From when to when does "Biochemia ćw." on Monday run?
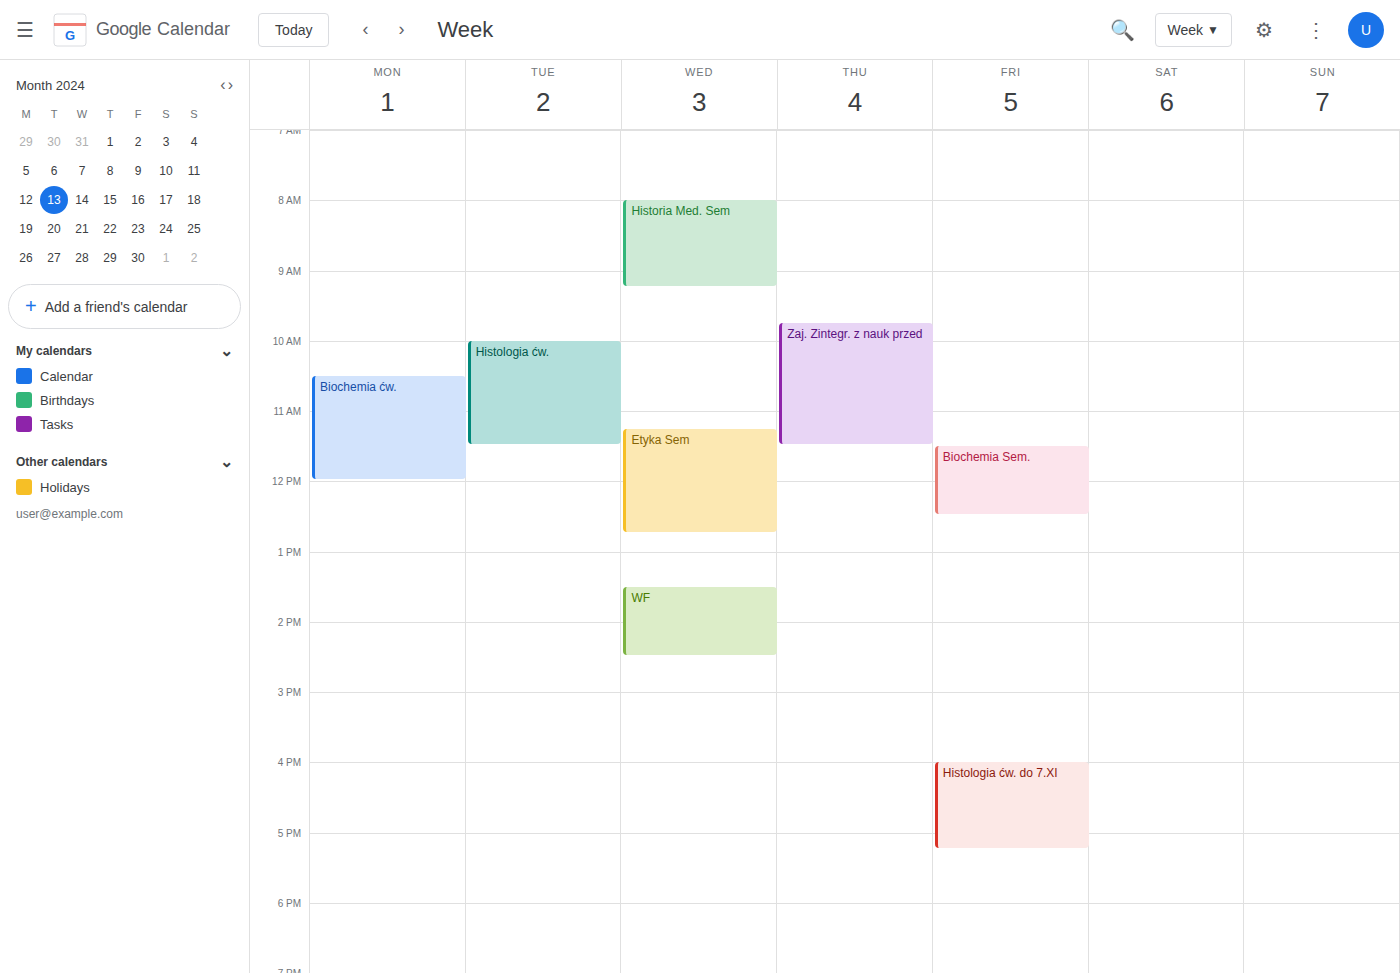
10:30 AM to 12:00 PM